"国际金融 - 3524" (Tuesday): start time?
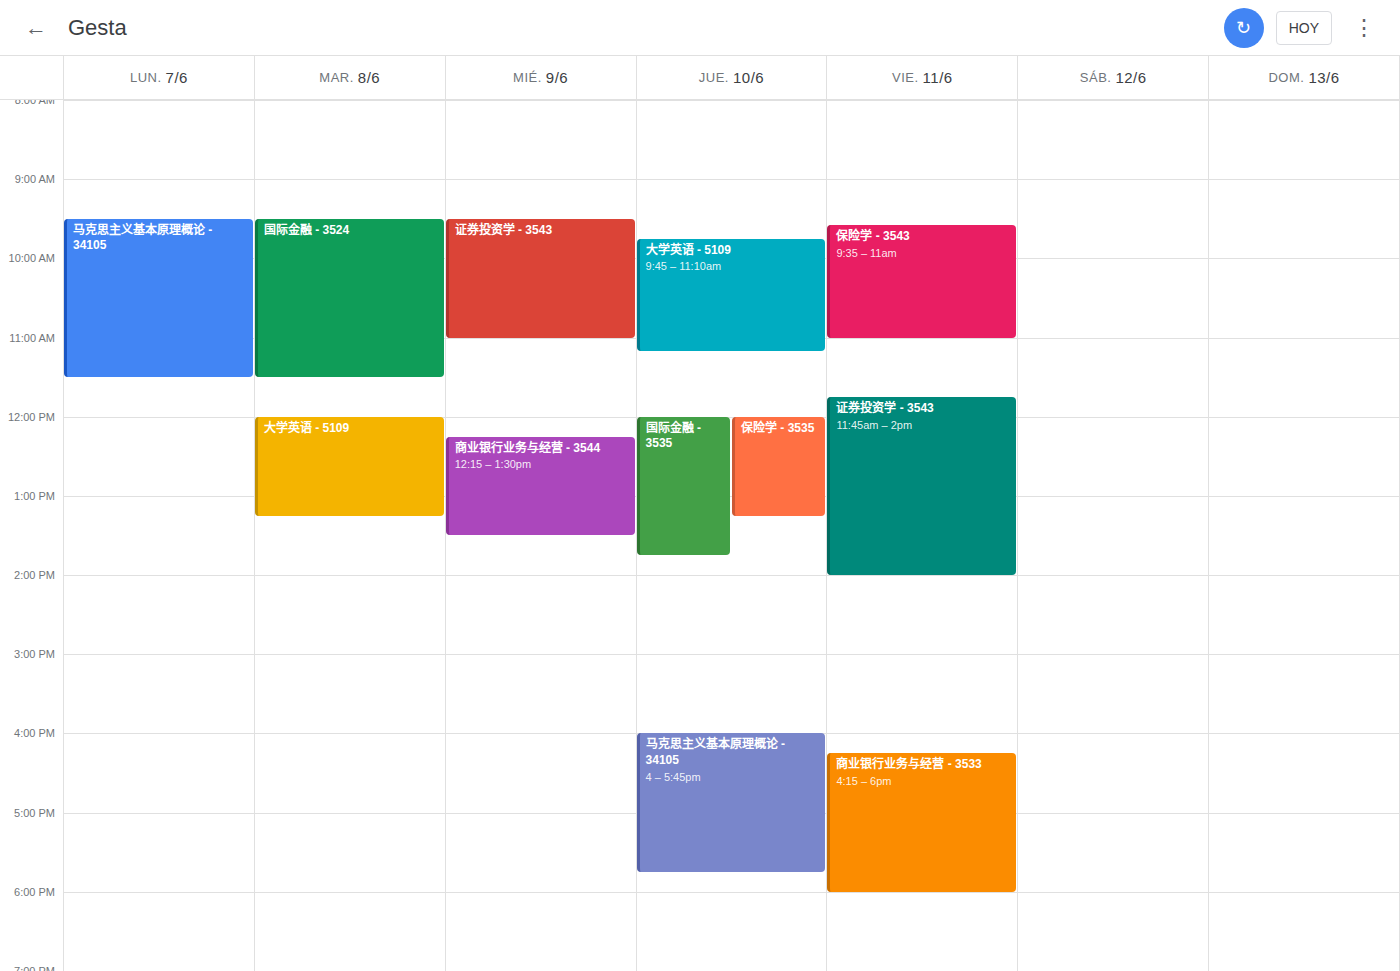
9:30 AM